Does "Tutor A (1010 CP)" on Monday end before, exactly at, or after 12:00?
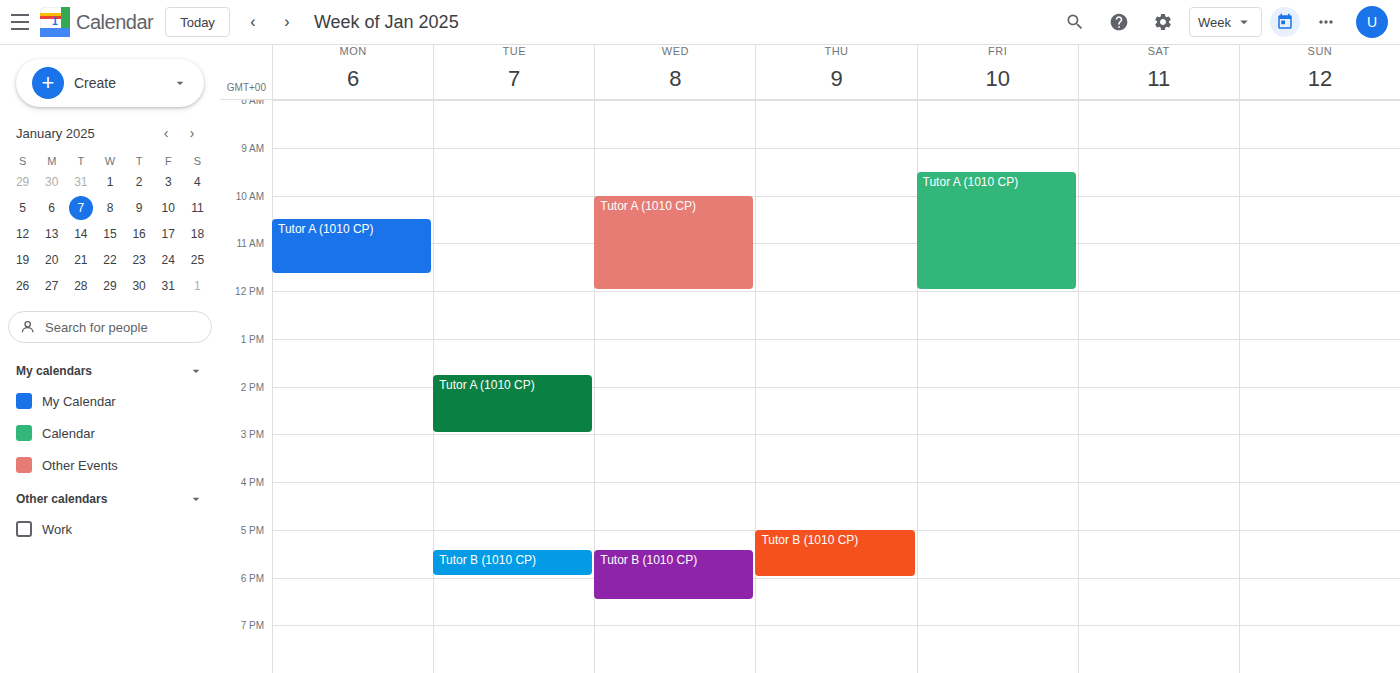
11:40 -- before 12:00, 20 minutes above the 12:00 line.